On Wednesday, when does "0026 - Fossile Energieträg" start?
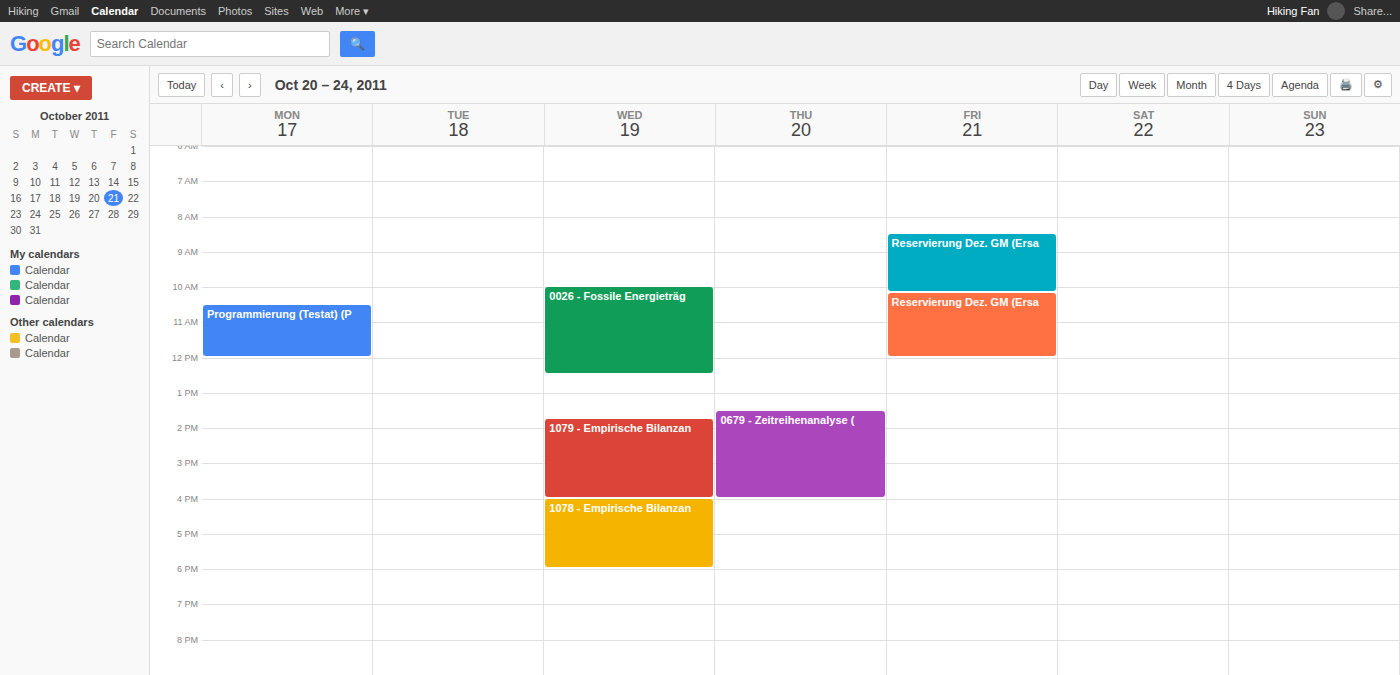
10:00 AM